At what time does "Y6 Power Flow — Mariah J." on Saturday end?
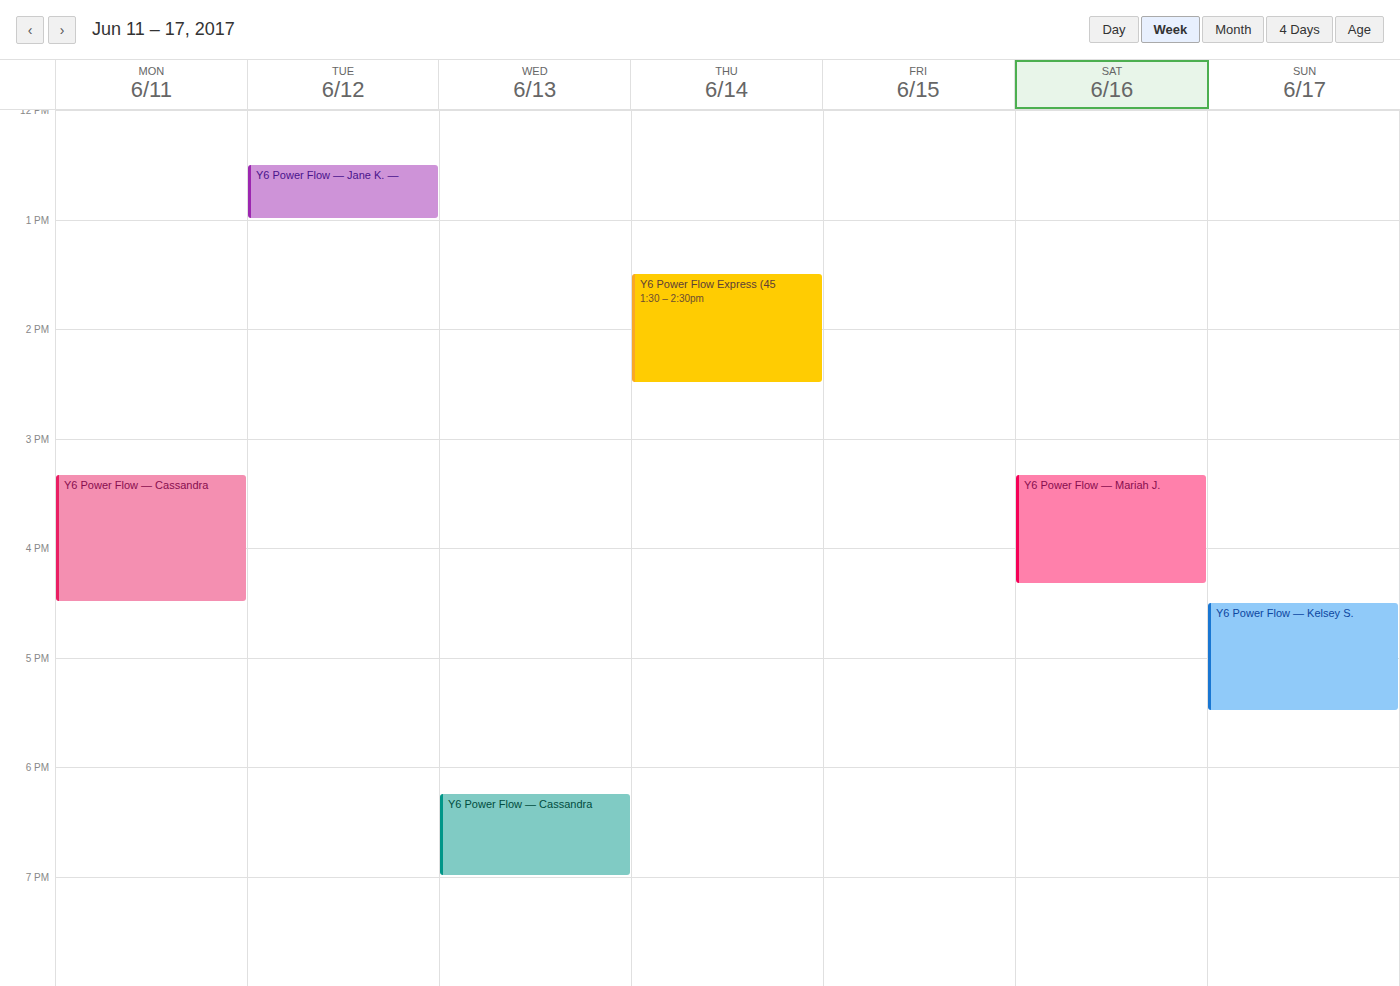
16:20